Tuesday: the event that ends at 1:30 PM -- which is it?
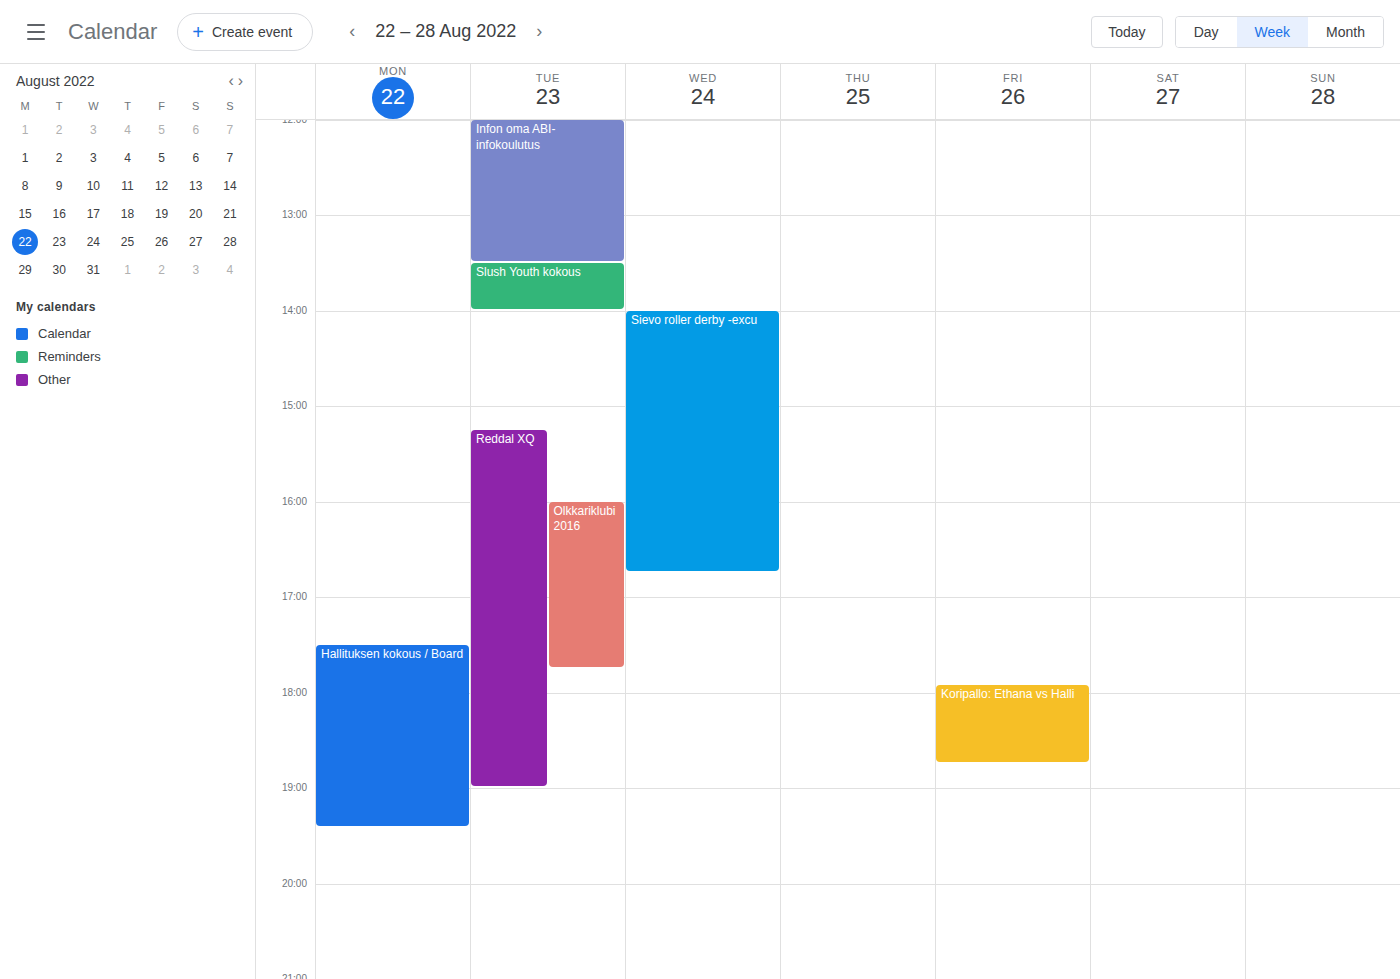
"Infon oma ABI-infokoulutus"